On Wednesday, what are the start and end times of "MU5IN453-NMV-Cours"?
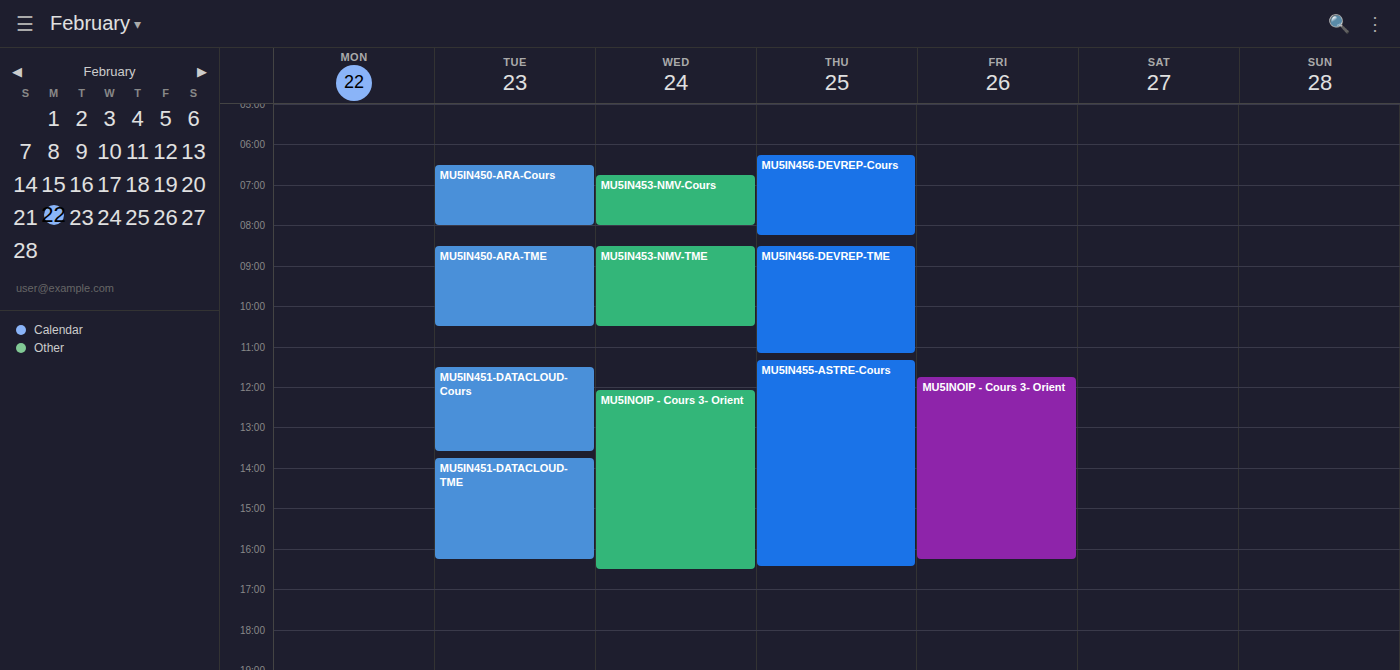
6:45 AM to 8:00 AM